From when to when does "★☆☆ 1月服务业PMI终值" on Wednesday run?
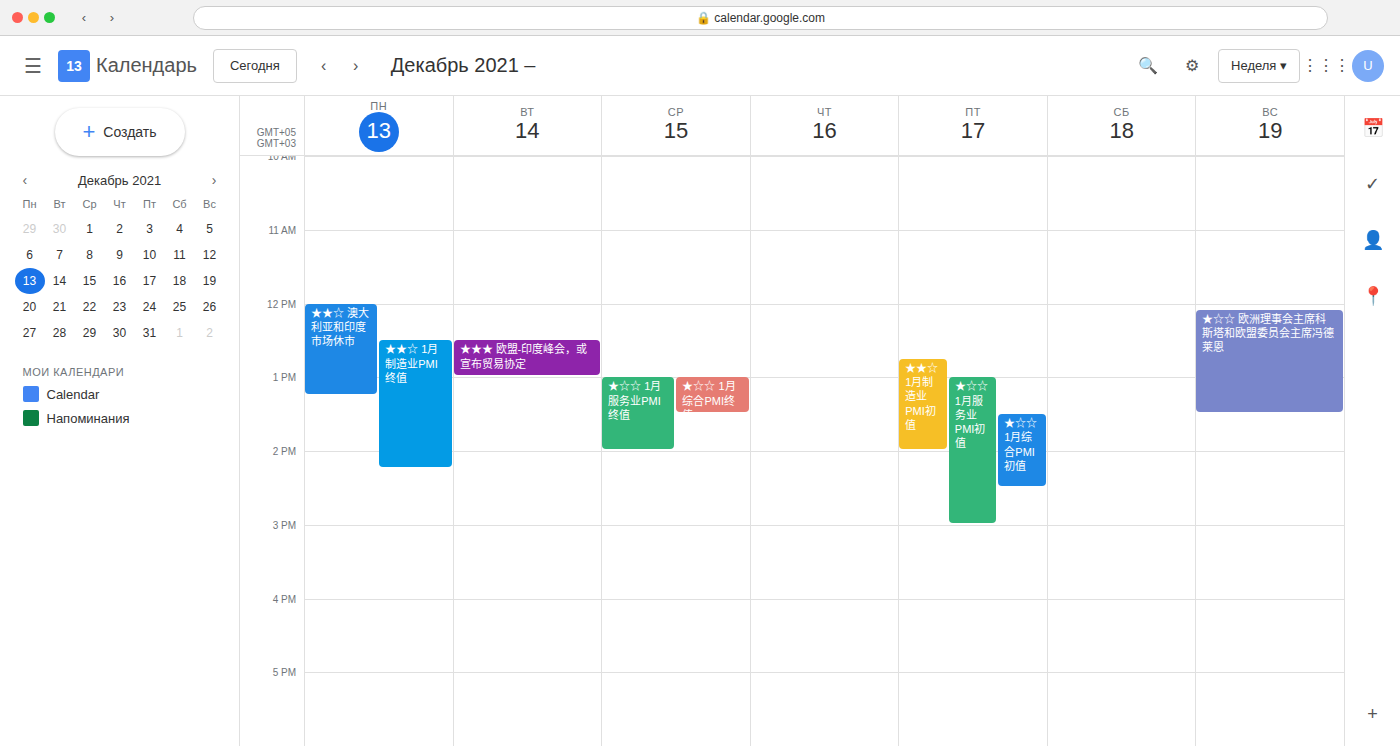
1:00 PM to 2:00 PM